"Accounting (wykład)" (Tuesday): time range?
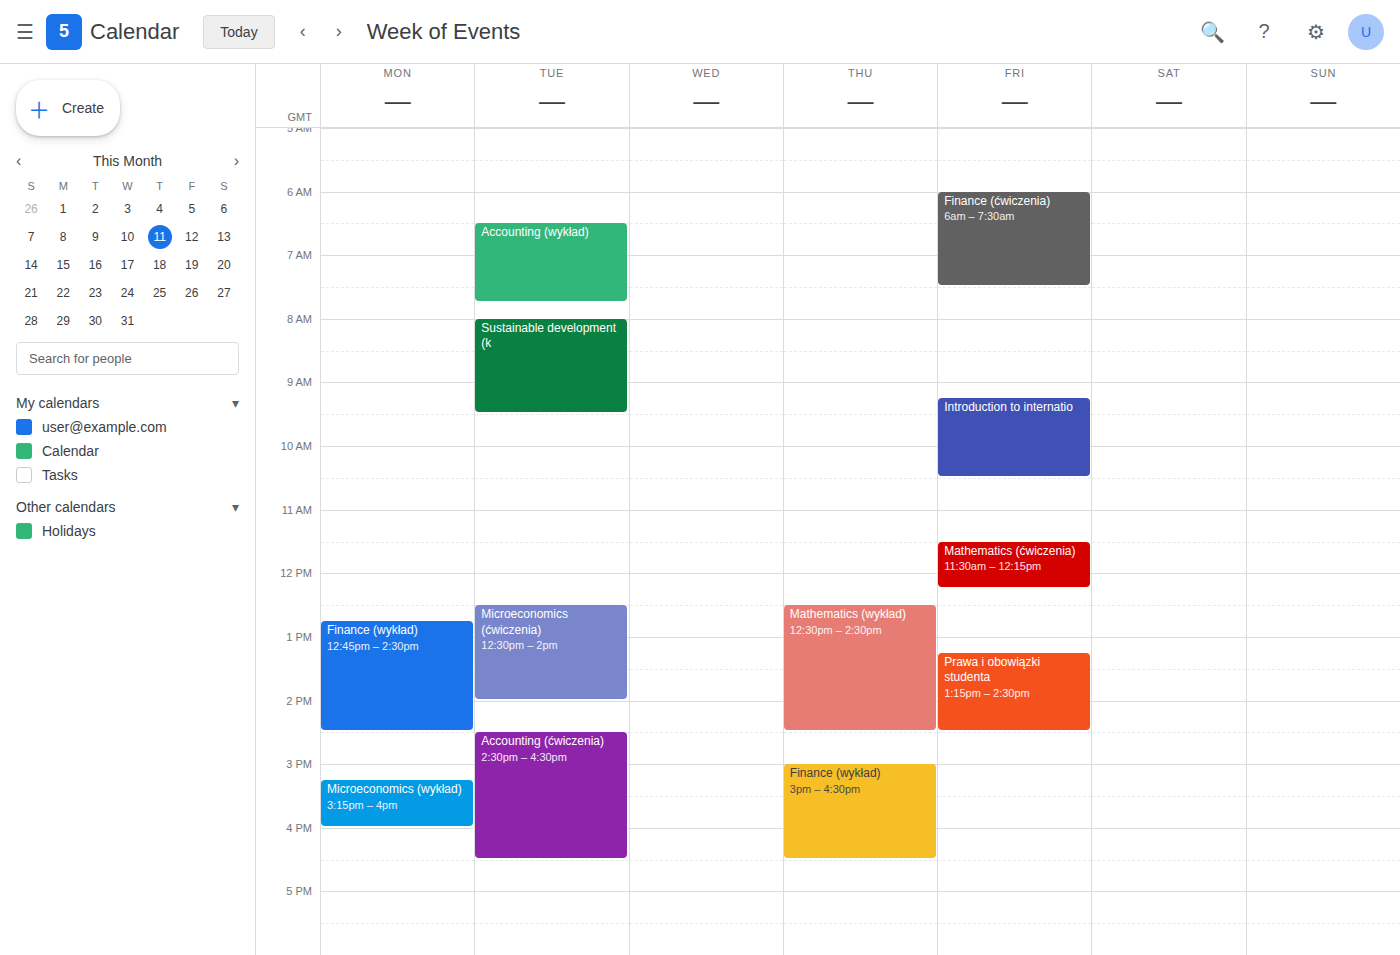
6:30 AM to 7:45 AM